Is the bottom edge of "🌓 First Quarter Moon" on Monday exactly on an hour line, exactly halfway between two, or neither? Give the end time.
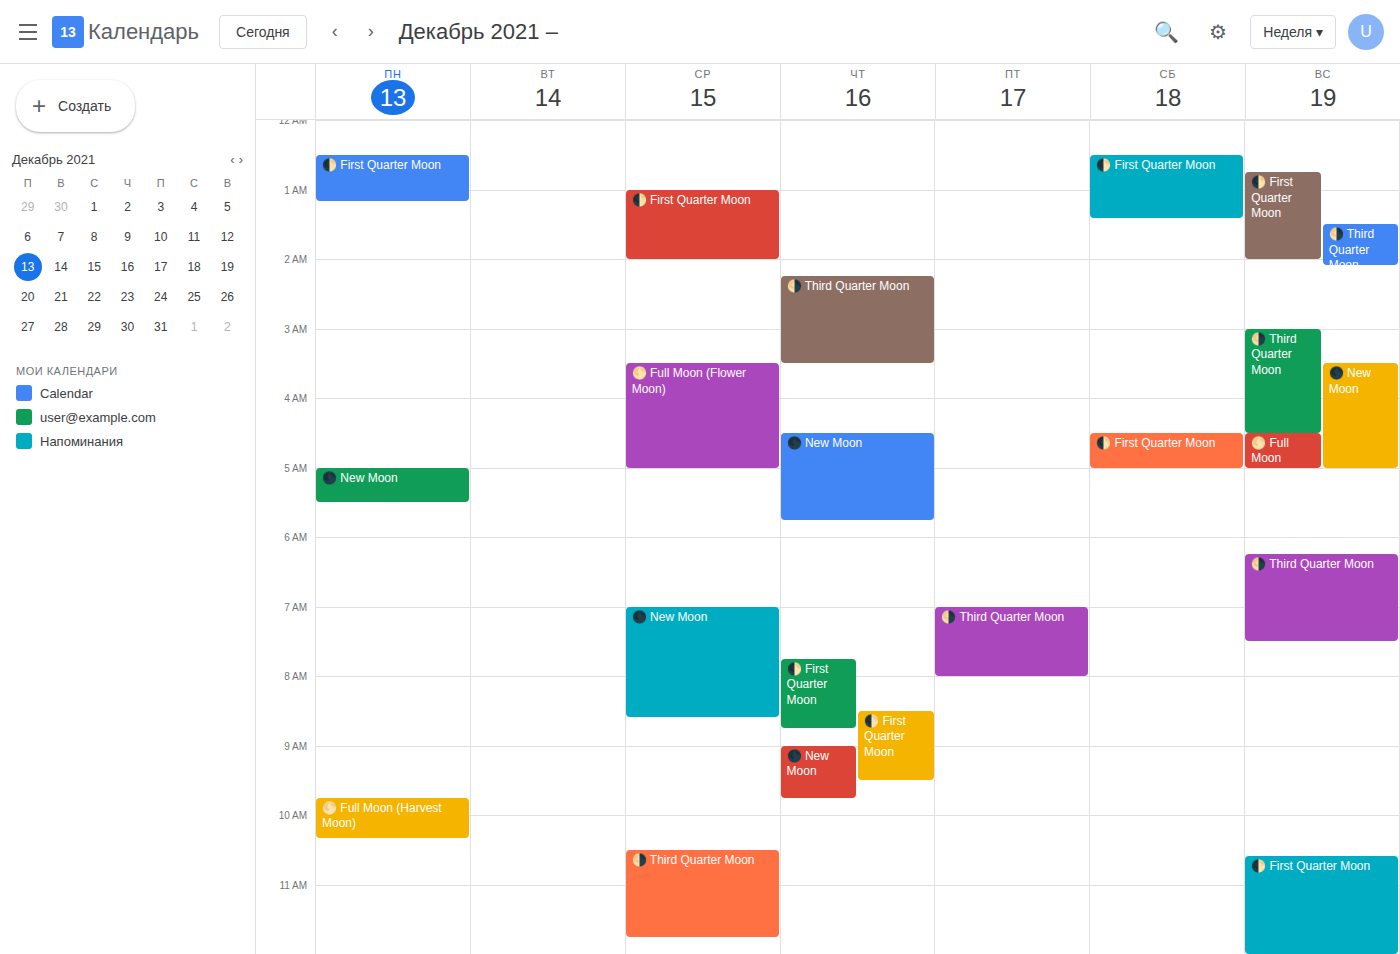
1:10 AM -- neither: 10 minutes below the 1 AM line and 50 minutes above the 2 AM line.